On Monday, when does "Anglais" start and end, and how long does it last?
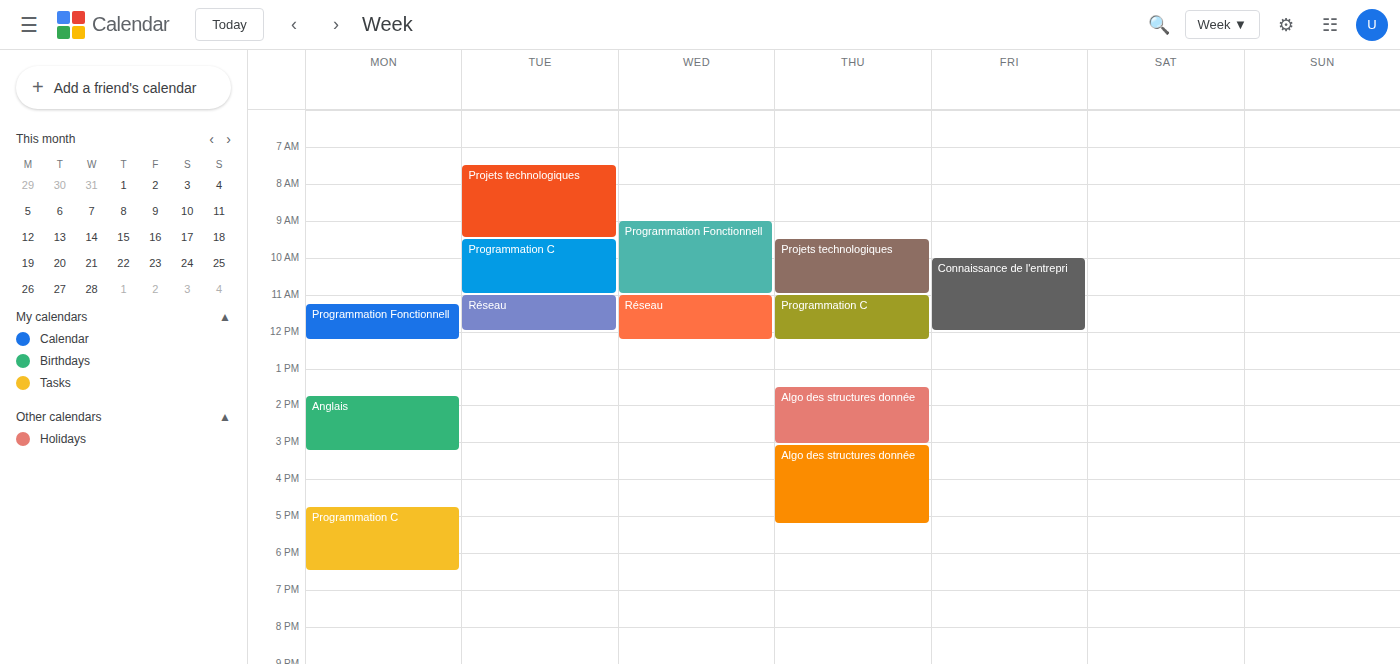
1:45 PM to 3:15 PM, 1 hour 30 minutes